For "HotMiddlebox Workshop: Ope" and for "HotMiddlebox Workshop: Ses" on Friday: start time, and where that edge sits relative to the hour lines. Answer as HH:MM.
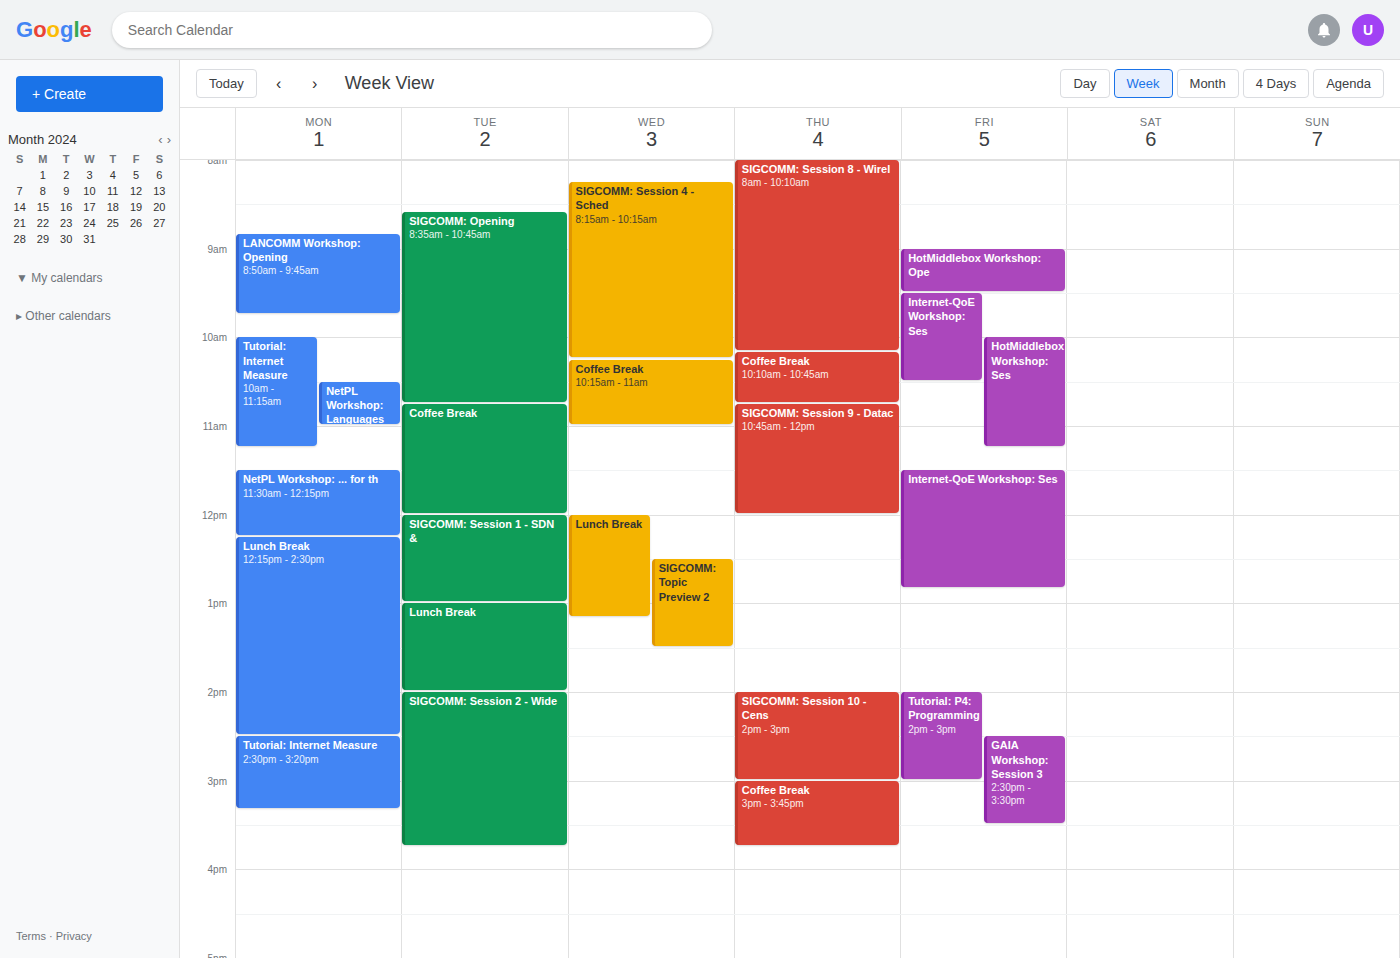
"HotMiddlebox Workshop: Ope": 09:00, exactly on the 09:00 line. "HotMiddlebox Workshop: Ses": 10:00, exactly on the 10:00 line.